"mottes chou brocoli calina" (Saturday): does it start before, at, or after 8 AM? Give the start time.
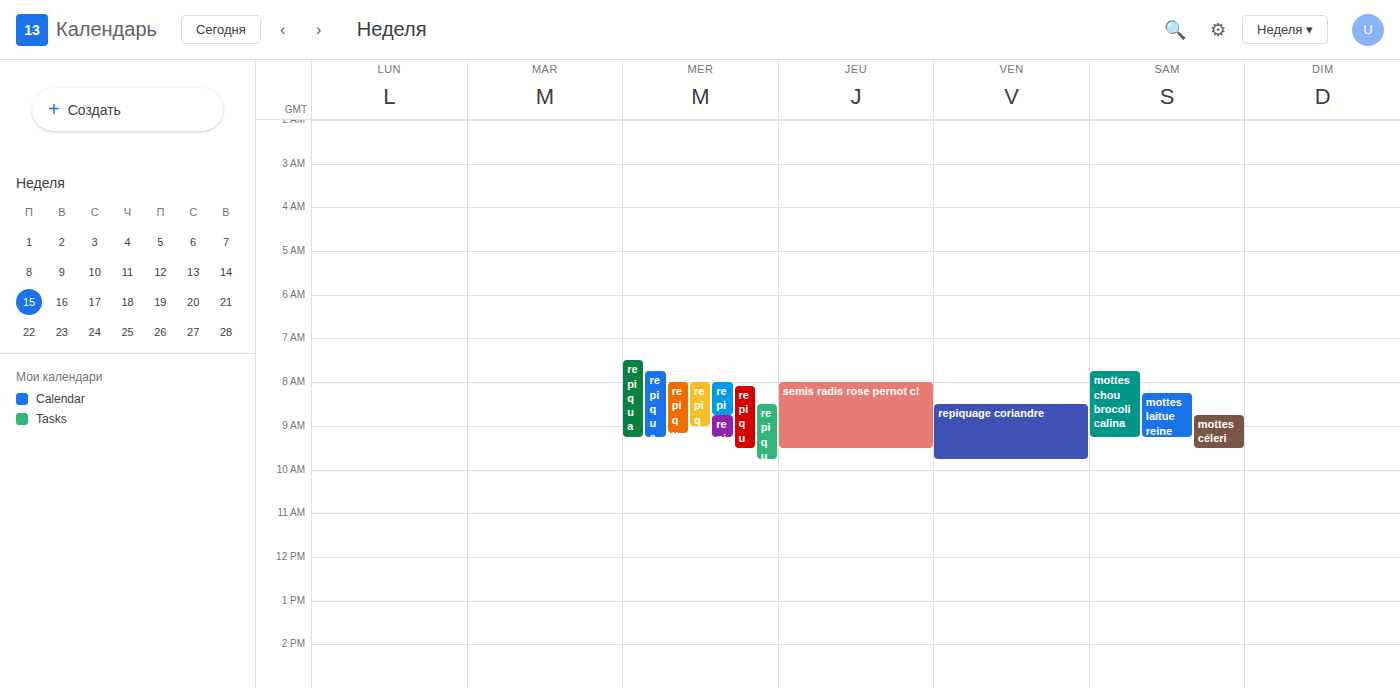
7:45 AM -- before 8 AM, 15 minutes above the 8 AM line.